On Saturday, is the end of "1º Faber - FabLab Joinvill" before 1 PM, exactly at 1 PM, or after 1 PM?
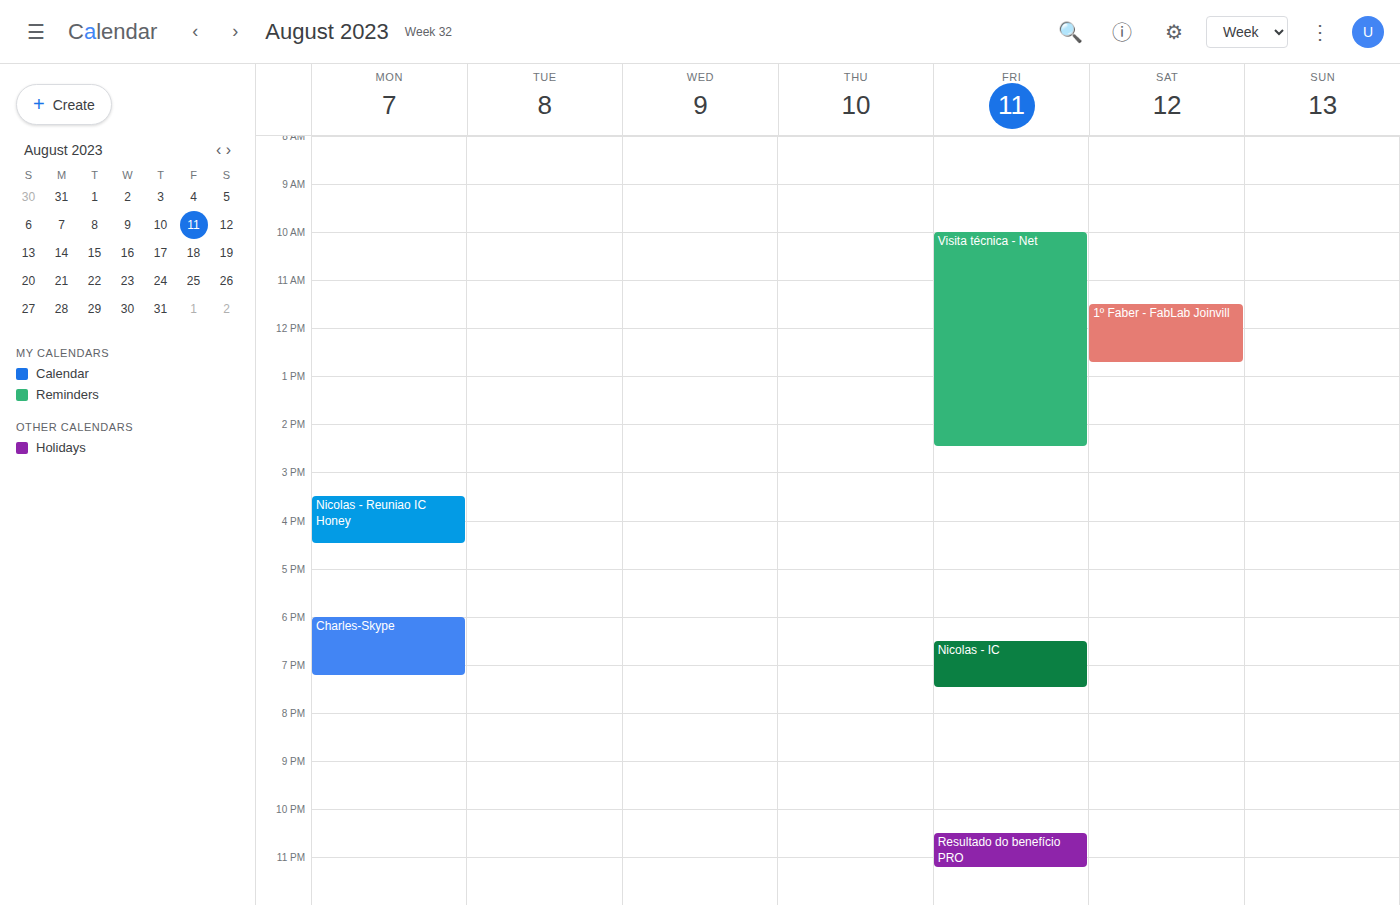
12:45 PM -- before 1 PM, 15 minutes above the 1 PM line.